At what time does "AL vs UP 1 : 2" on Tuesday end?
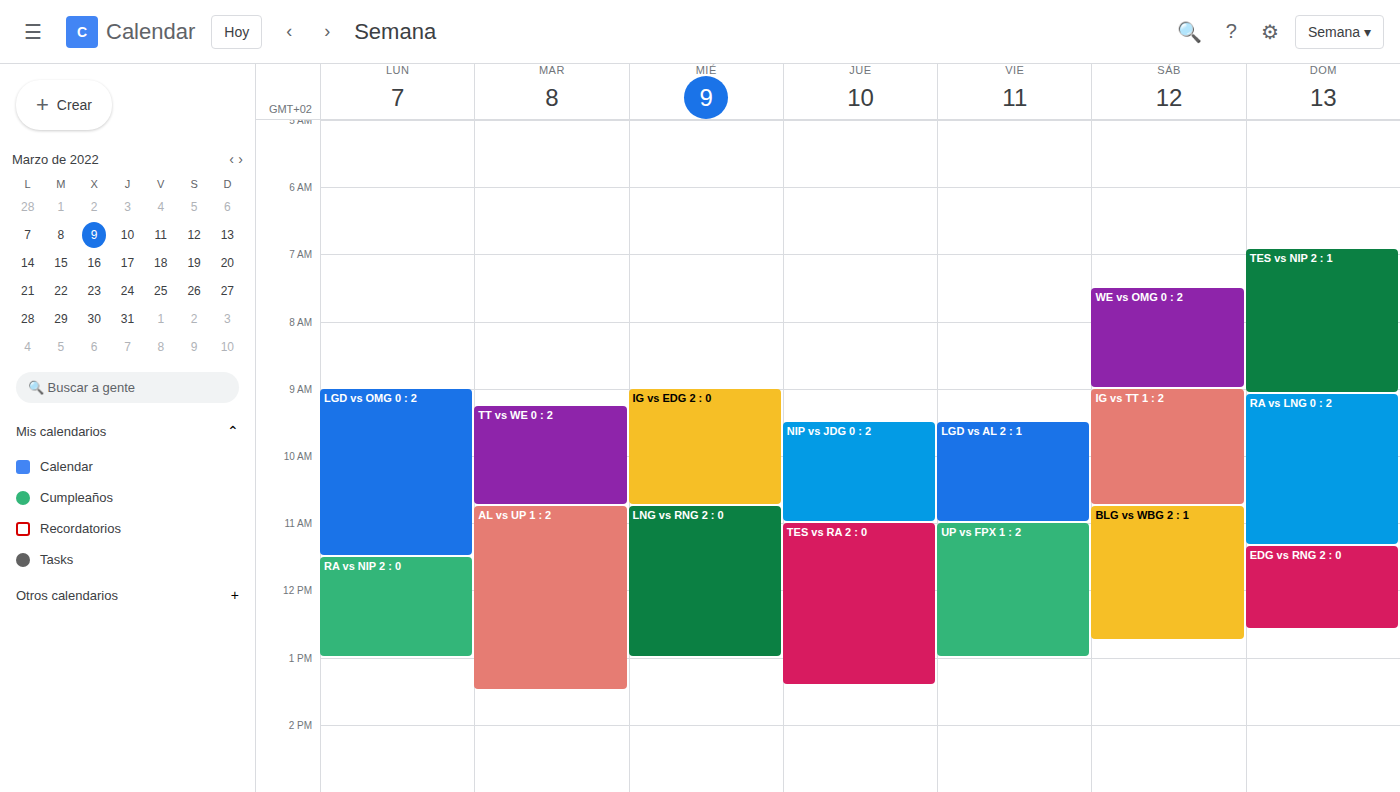
1:30 PM